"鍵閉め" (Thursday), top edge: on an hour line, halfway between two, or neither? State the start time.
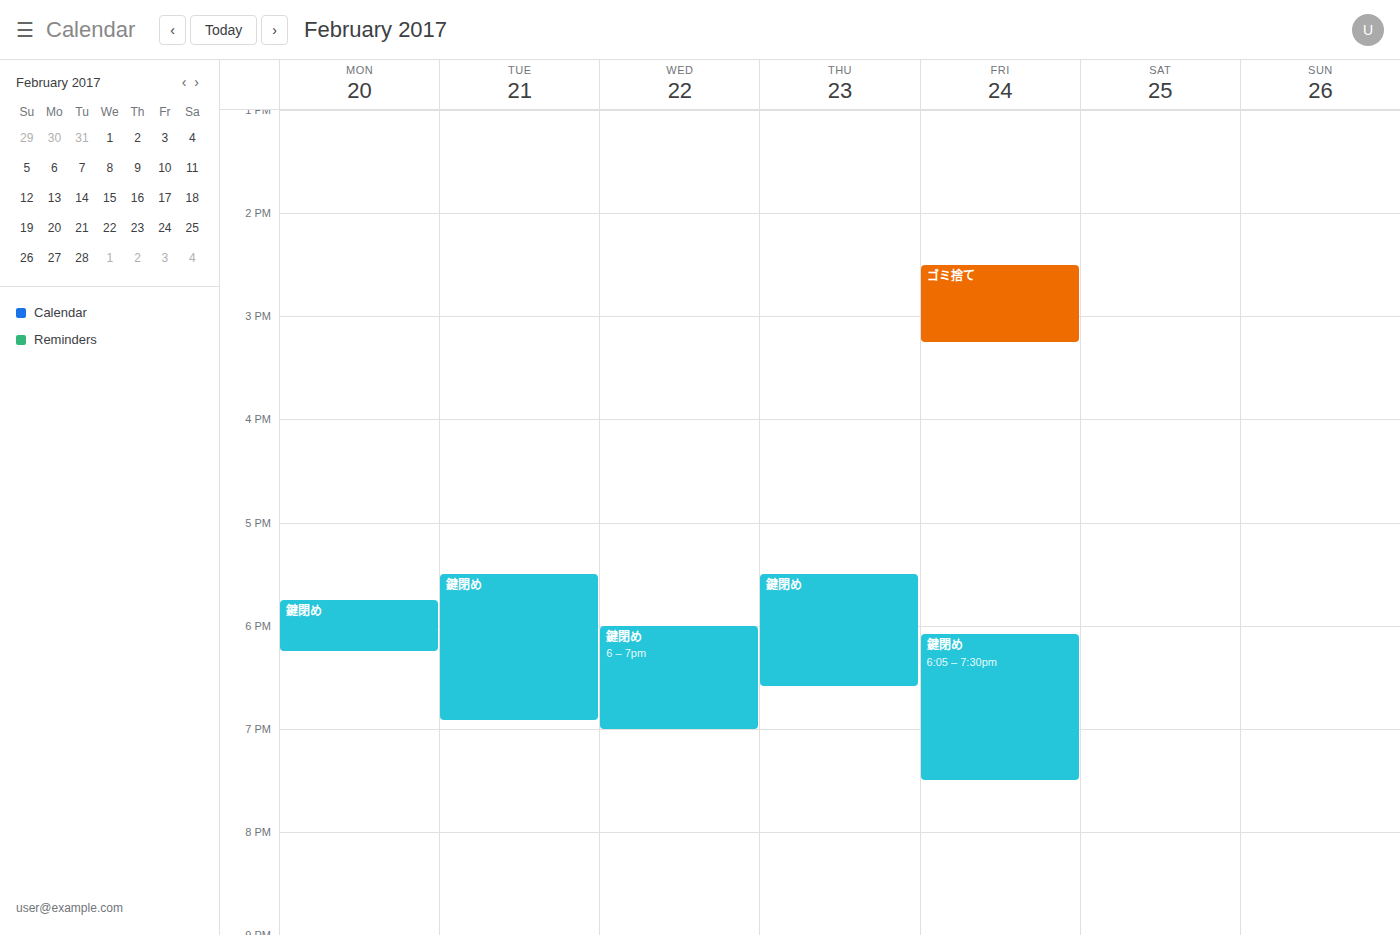
5:30 PM -- halfway between the 5 PM and 6 PM lines.